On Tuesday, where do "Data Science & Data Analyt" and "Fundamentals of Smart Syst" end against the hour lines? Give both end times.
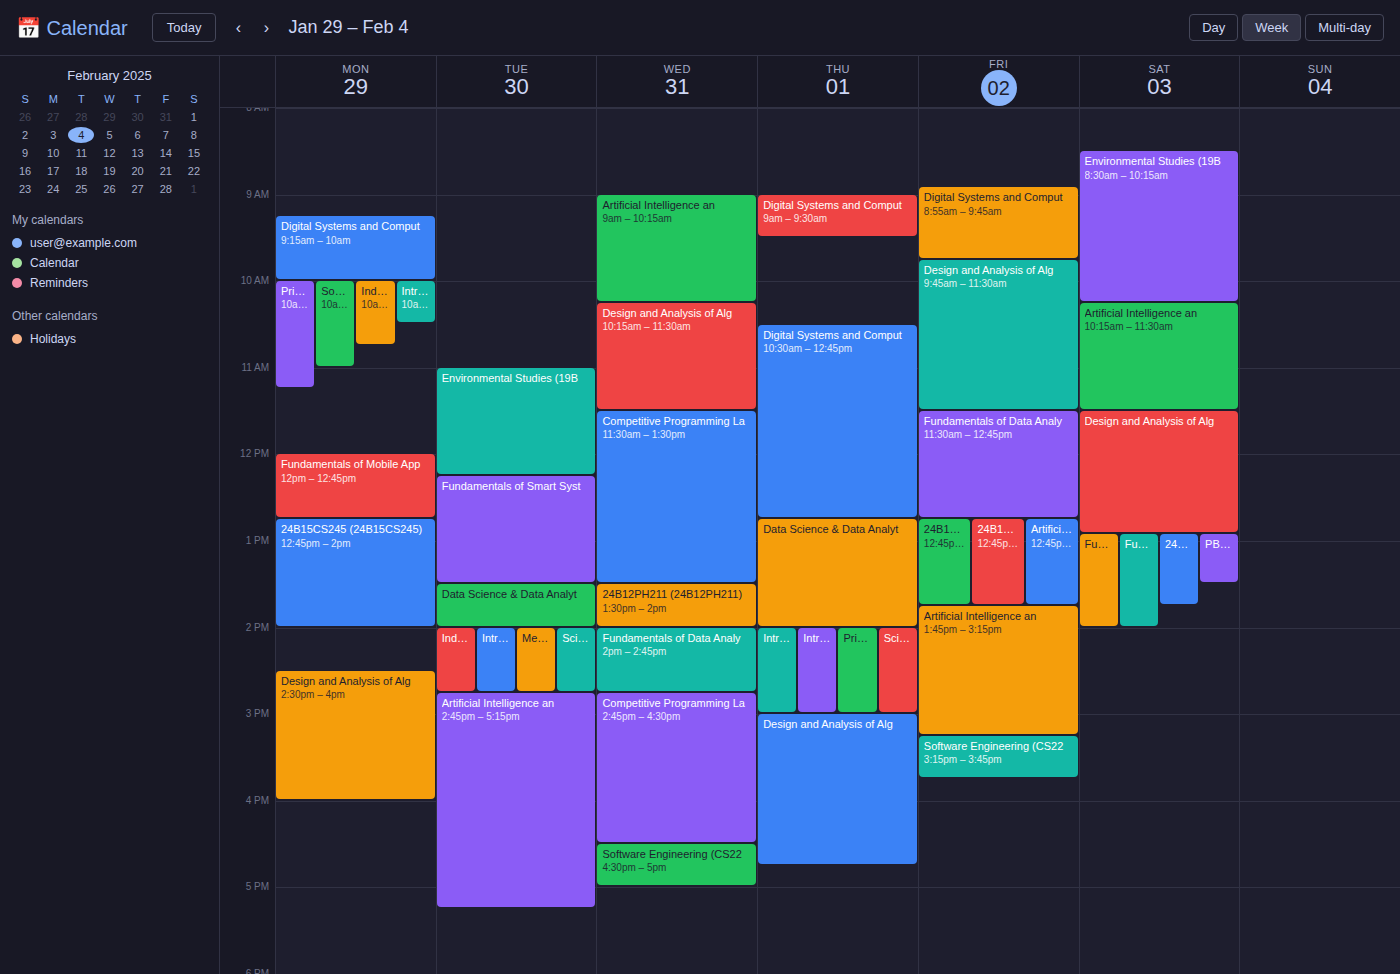
"Data Science & Data Analyt": 2:00 PM, exactly on the 2 PM line. "Fundamentals of Smart Syst": 1:30 PM, halfway between the 1 PM and 2 PM lines.